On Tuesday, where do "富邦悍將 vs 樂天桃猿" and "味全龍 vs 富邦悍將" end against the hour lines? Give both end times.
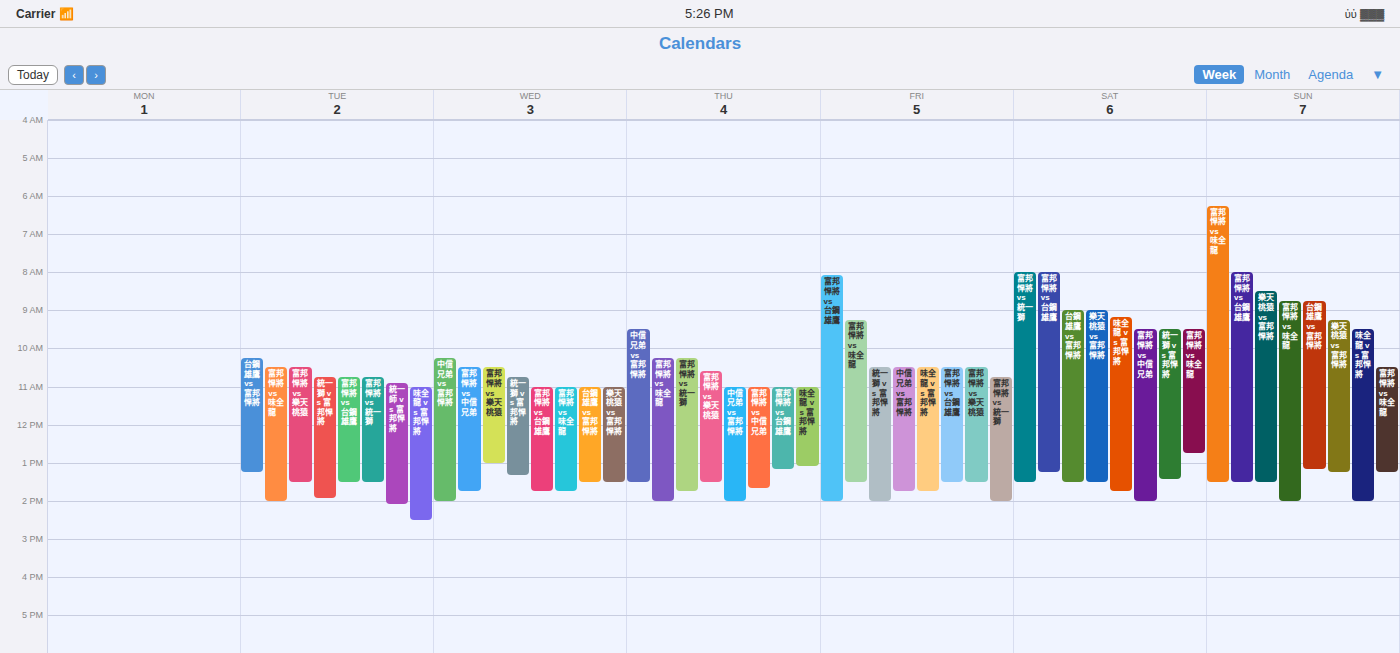
"富邦悍將 vs 樂天桃猿": 1:30 PM, halfway between the 1 PM and 2 PM lines. "味全龍 vs 富邦悍將": 2:30 PM, halfway between the 2 PM and 3 PM lines.